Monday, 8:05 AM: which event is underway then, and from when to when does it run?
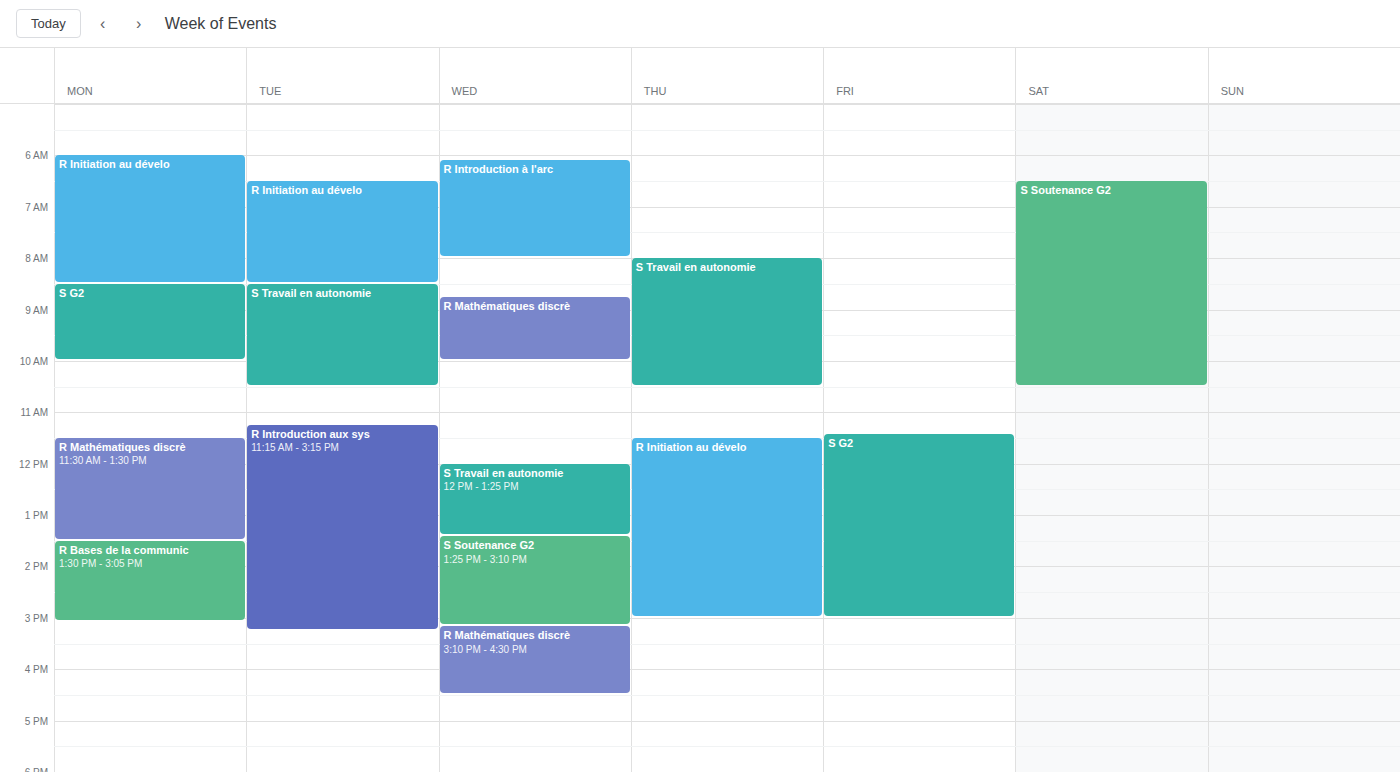
"R Initiation au dévelo", 6:00 AM to 8:30 AM